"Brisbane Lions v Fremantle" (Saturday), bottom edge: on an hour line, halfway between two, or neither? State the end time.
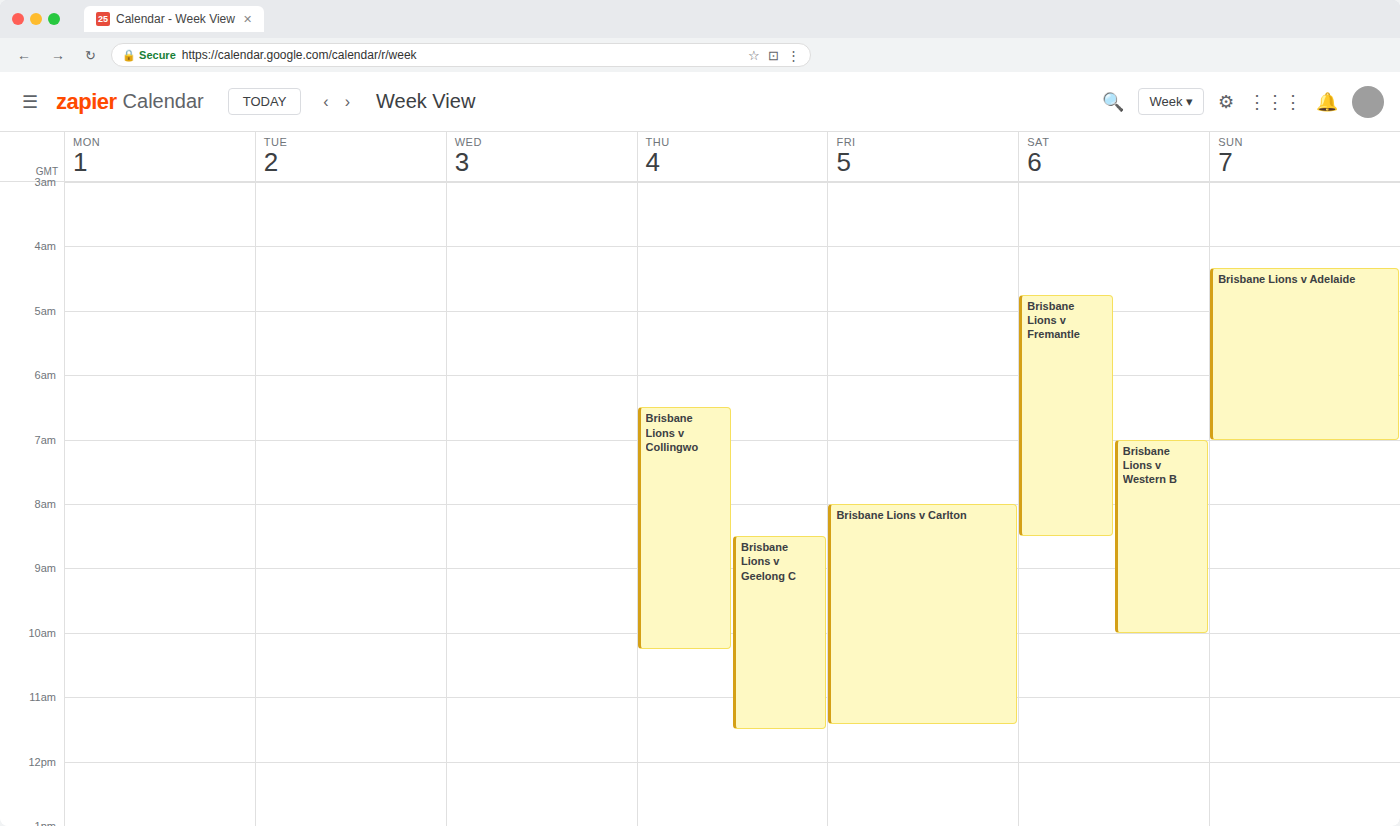
8:30 AM -- halfway between the 8 AM and 9 AM lines.